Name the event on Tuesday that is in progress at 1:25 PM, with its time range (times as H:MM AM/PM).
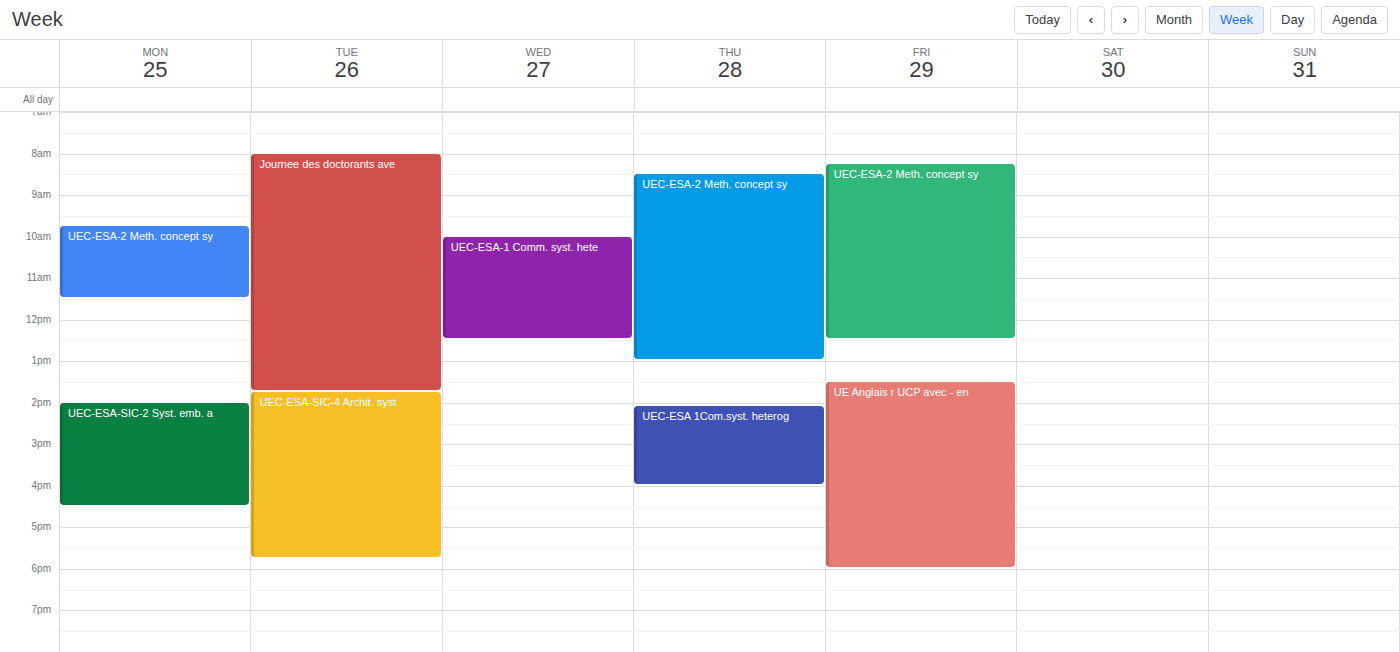
"Journee des doctorants ave", 8:00 AM to 1:45 PM